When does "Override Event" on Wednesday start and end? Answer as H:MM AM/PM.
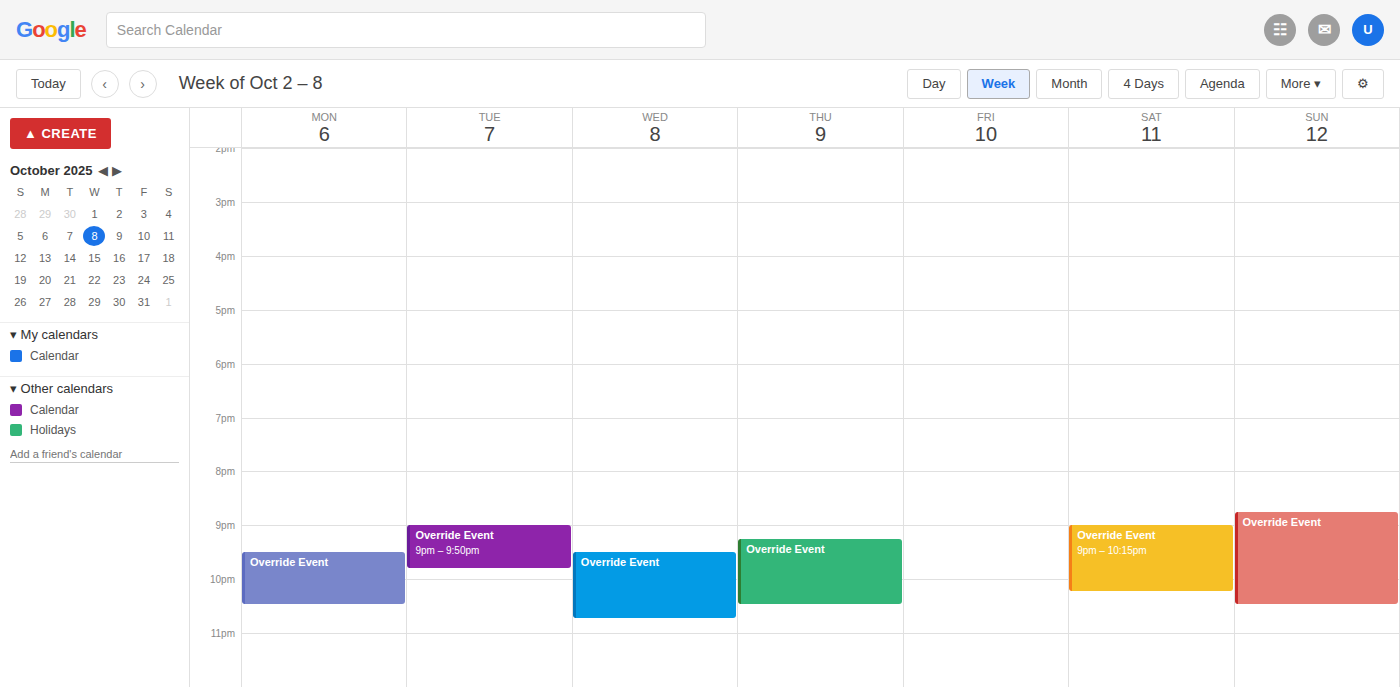
9:30 PM to 10:45 PM